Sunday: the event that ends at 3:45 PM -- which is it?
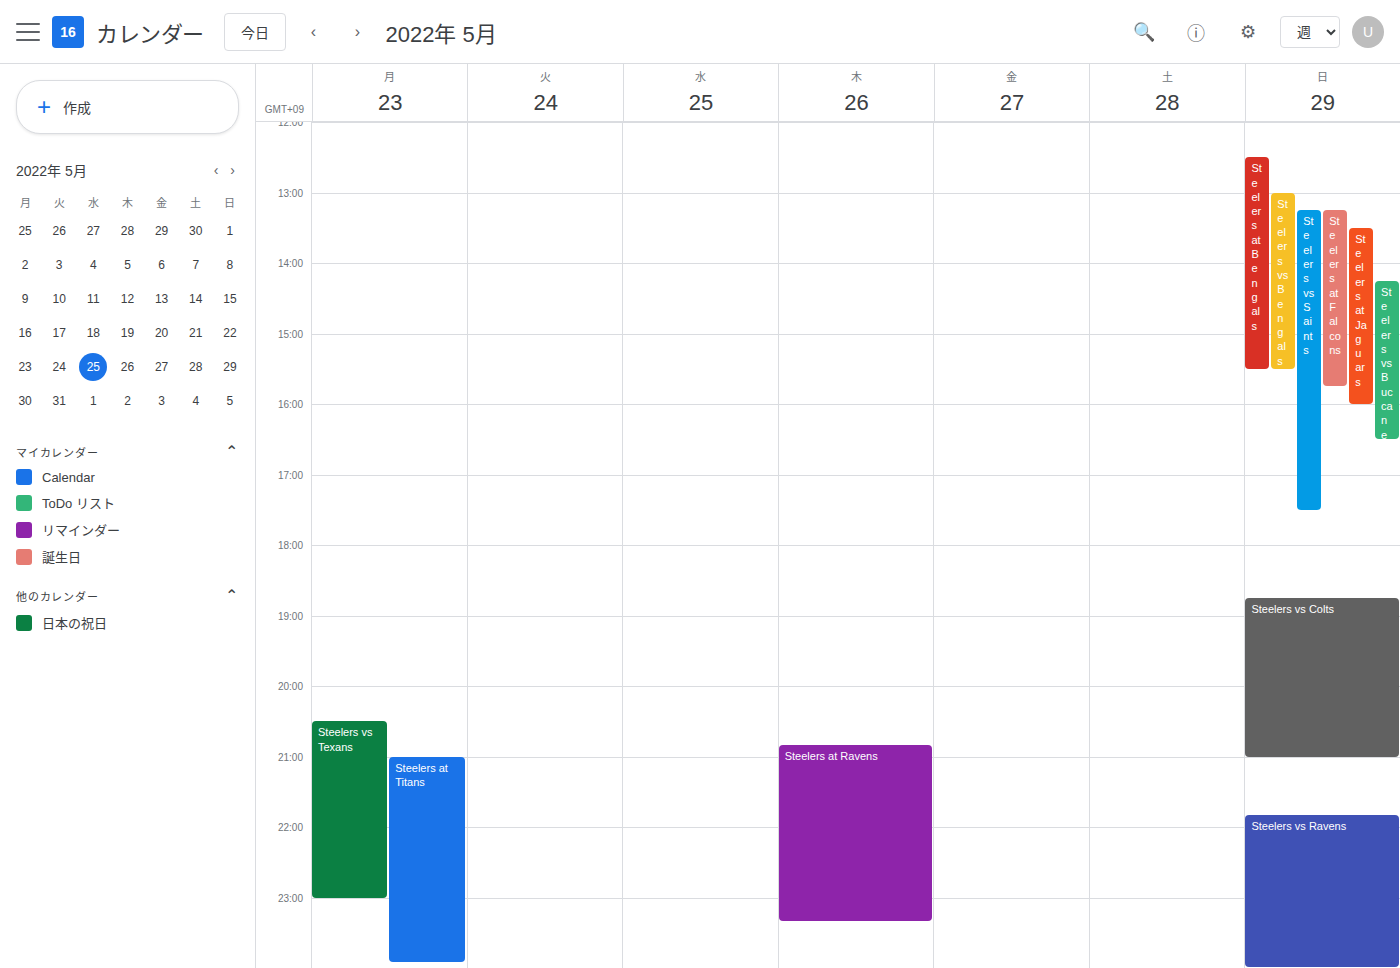
"Steelers at Falcons"